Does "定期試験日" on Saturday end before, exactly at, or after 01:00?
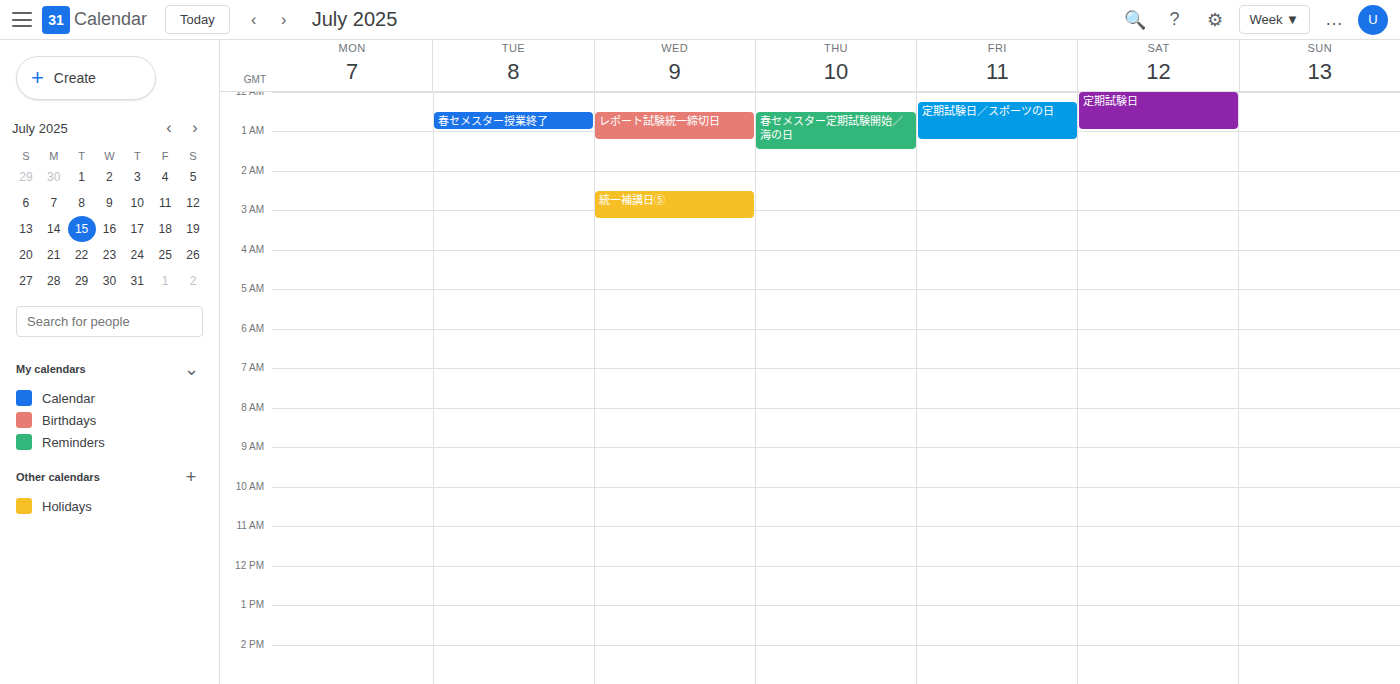
01:00 -- exactly at 01:00, on the 01:00 line.